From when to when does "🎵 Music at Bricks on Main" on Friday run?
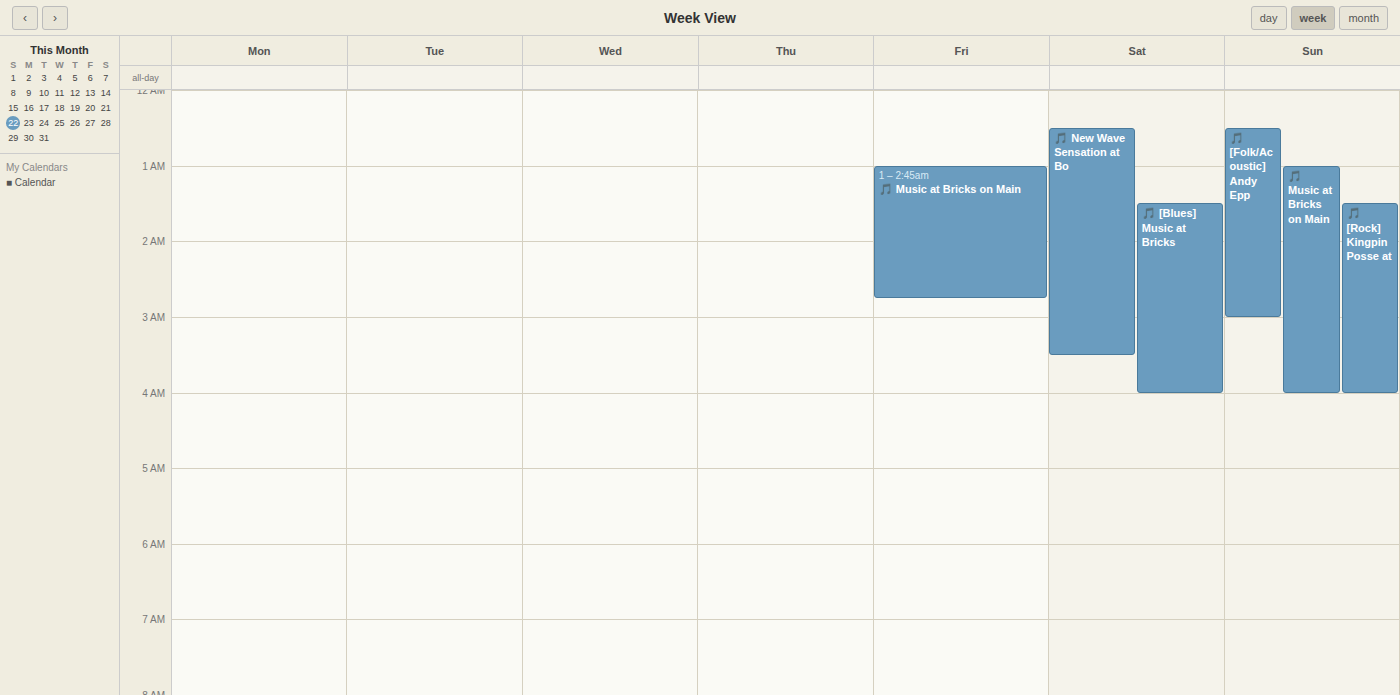
1:00 AM to 2:45 AM